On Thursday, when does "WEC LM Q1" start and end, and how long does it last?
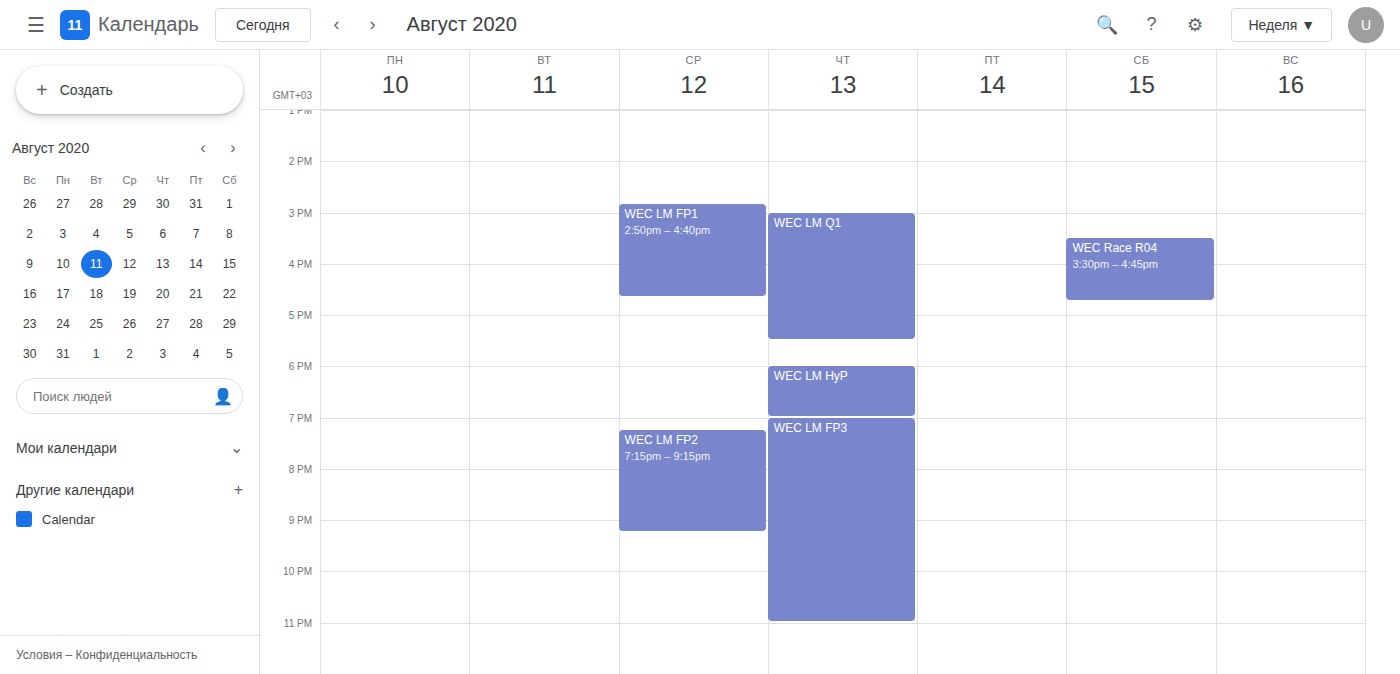
3:00 PM to 5:30 PM, 2 hours 30 minutes